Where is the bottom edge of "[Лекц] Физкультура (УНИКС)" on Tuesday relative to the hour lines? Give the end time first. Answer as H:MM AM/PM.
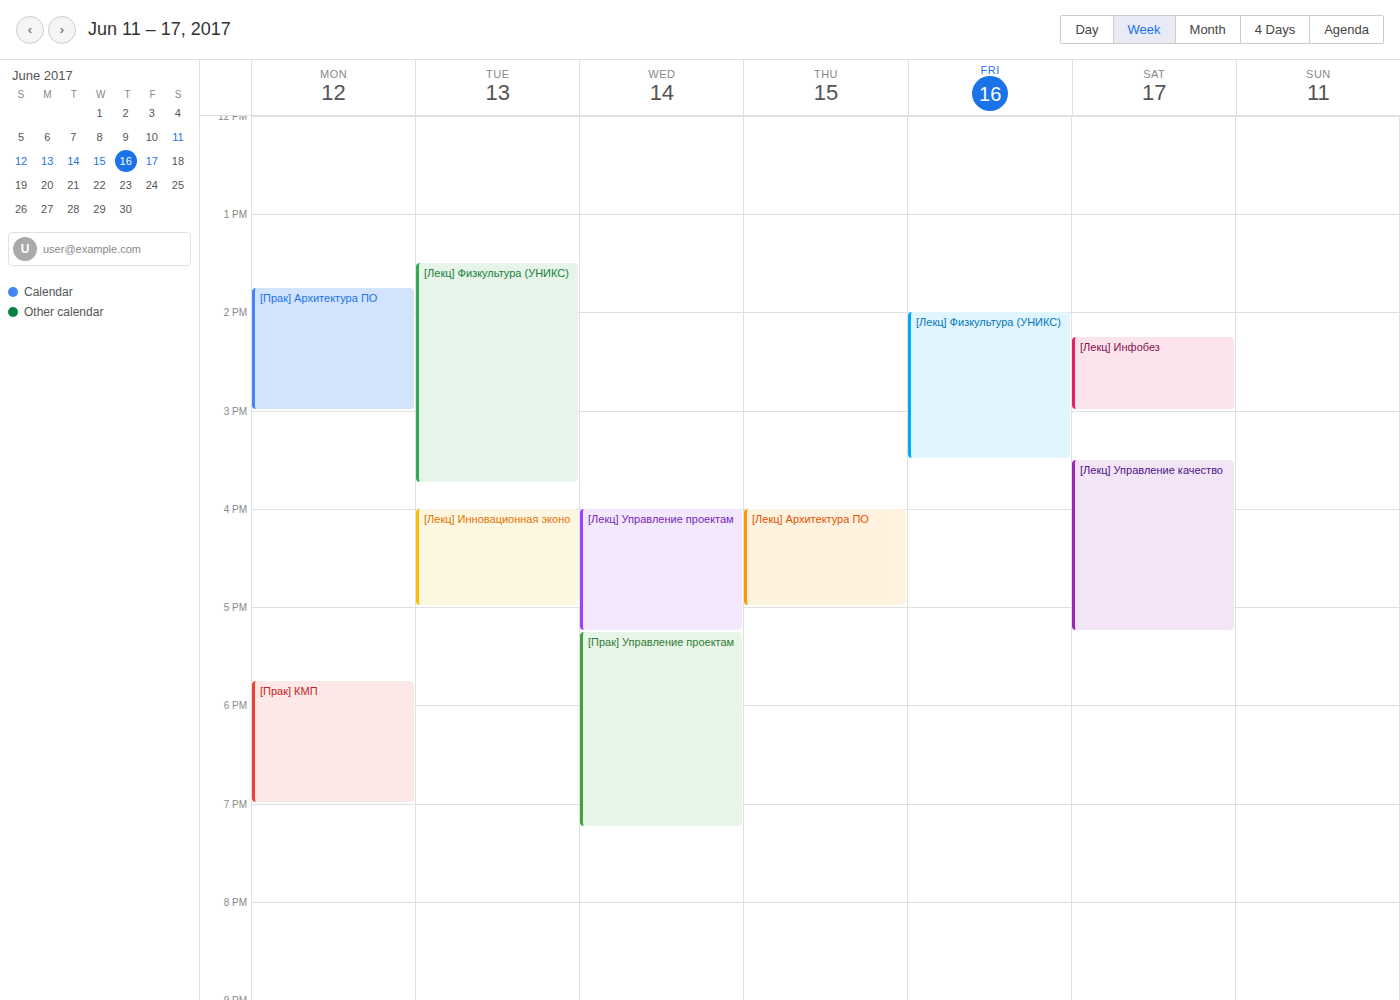
3:45 PM -- neither: three quarters of the way from the 3 PM line to the 4 PM line.